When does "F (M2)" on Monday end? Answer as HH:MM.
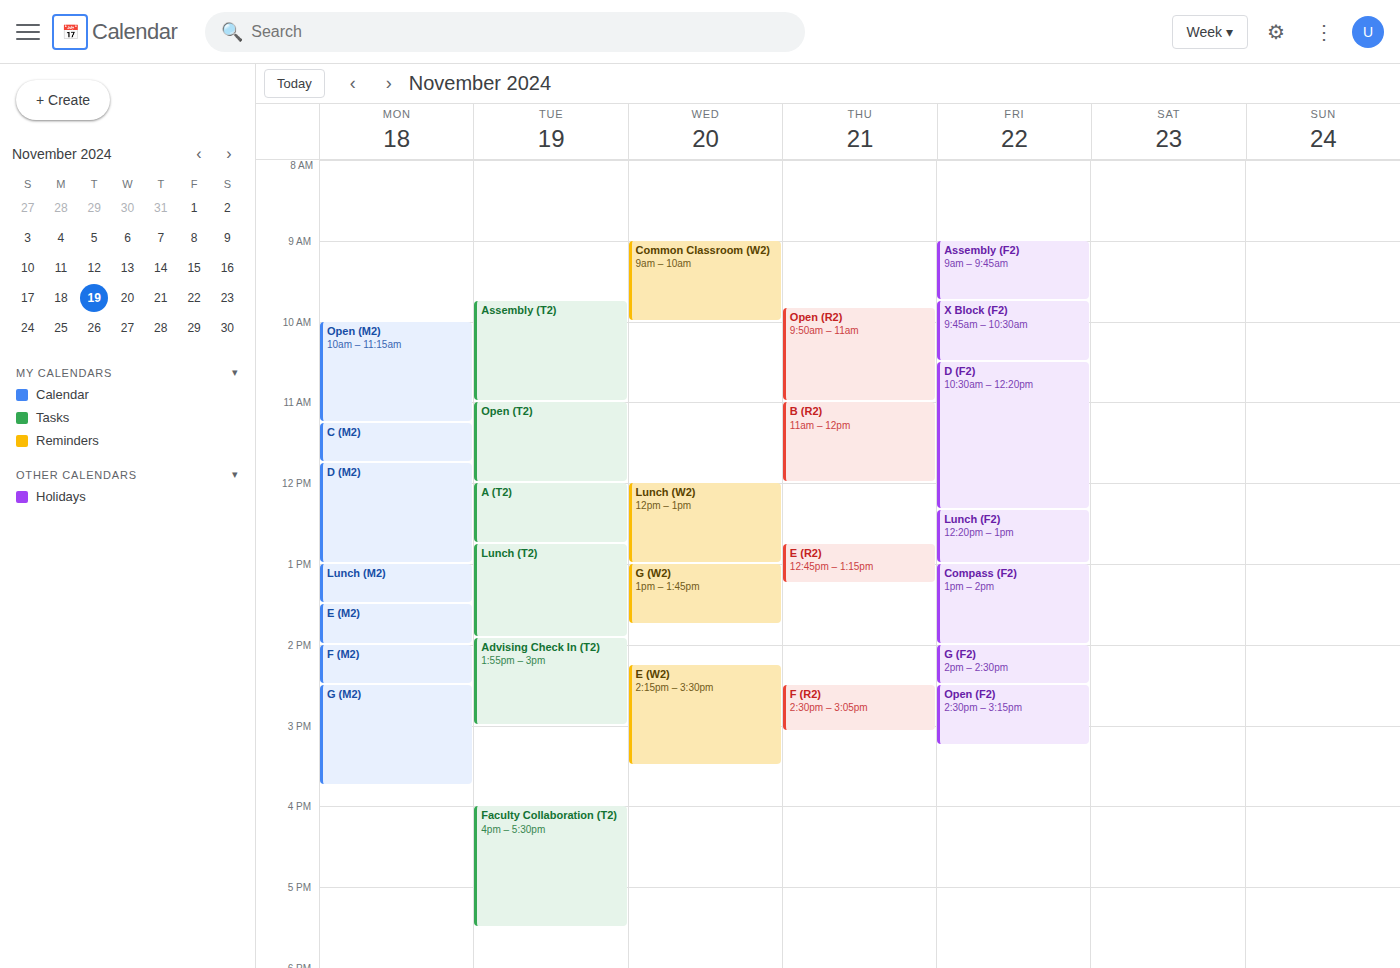
14:30